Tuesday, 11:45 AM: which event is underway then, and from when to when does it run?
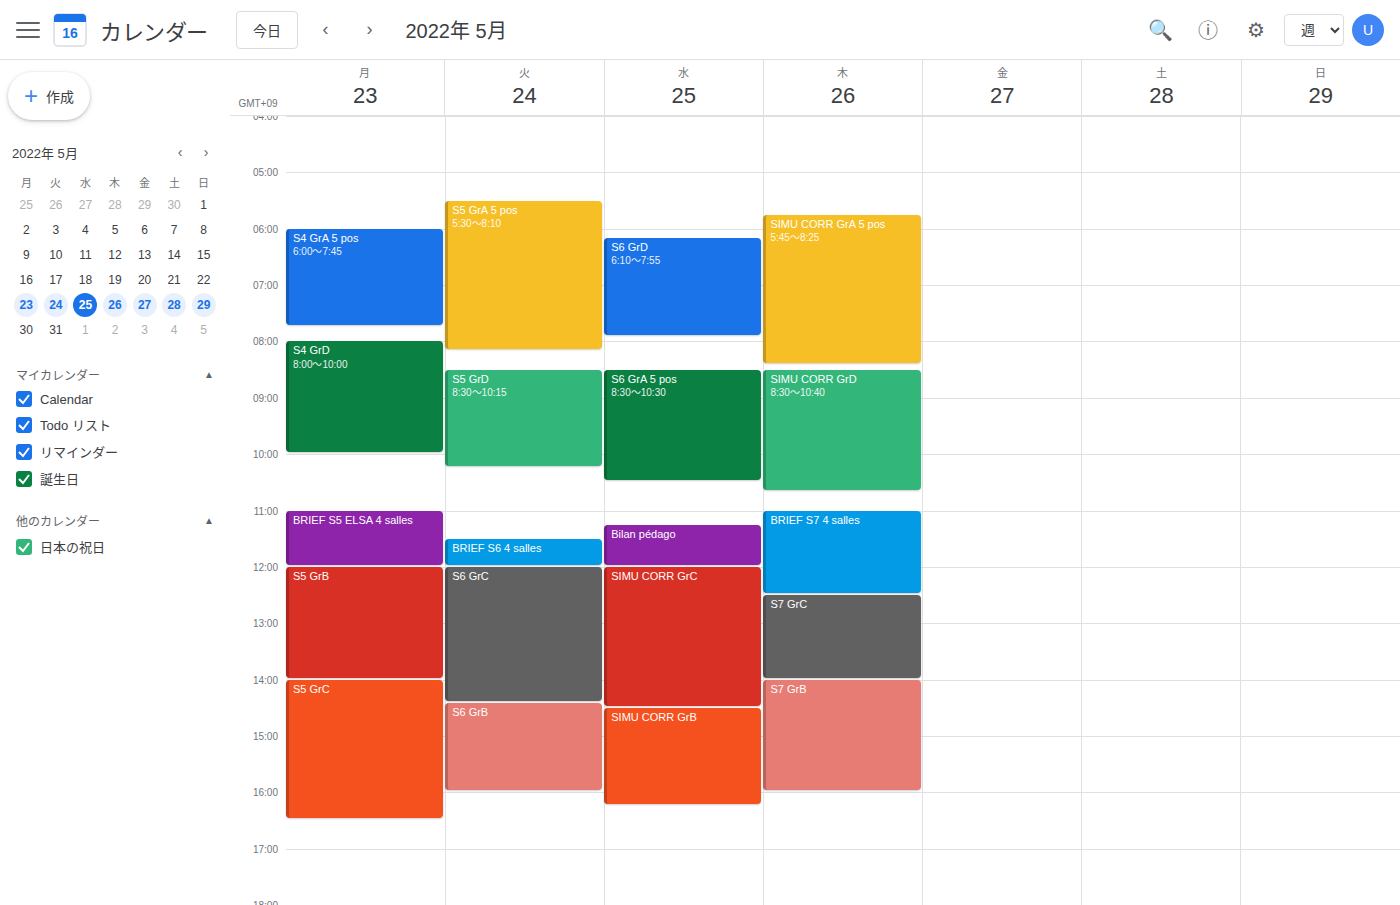
"BRIEF S6 4 salles", 11:30 AM to 12:00 PM